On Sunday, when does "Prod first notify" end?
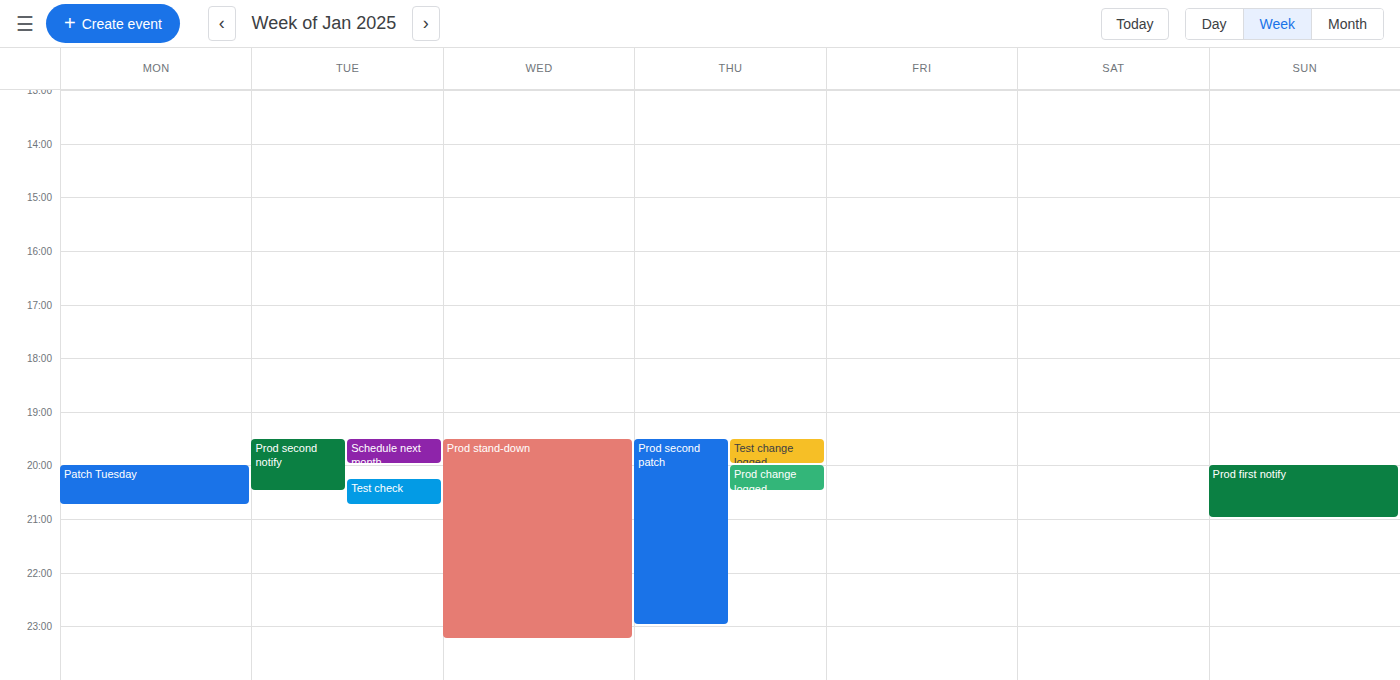
9:00 PM